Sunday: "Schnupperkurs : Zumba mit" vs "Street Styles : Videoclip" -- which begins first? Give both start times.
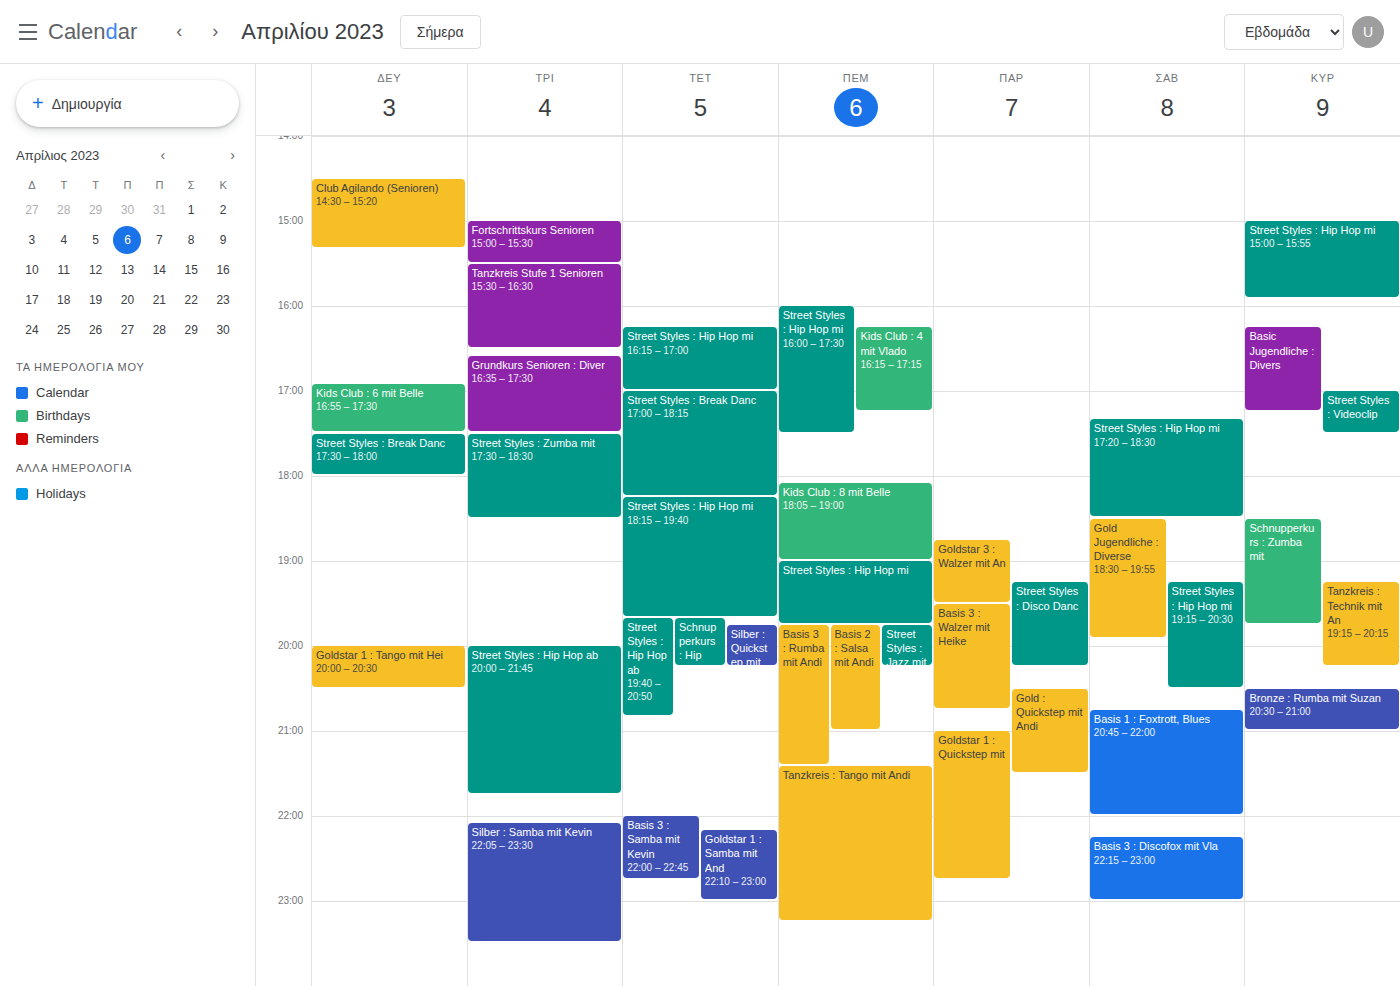
"Street Styles : Videoclip" 17:00; "Schnupperkurs : Zumba mit" 18:30.